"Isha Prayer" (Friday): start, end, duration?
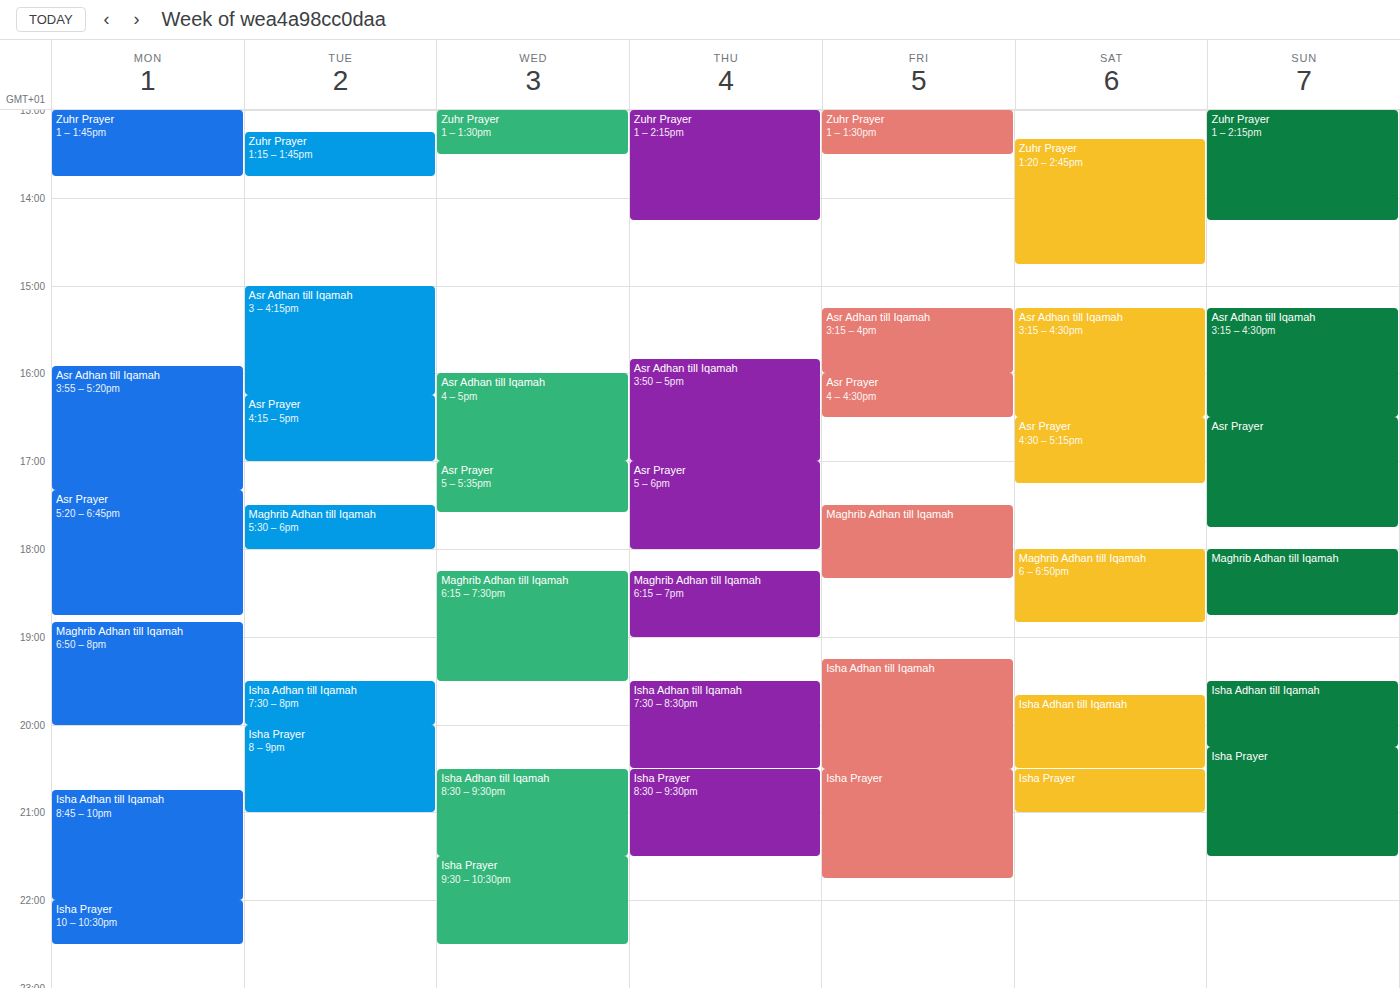
8:30 PM to 9:45 PM, 1 hour 15 minutes